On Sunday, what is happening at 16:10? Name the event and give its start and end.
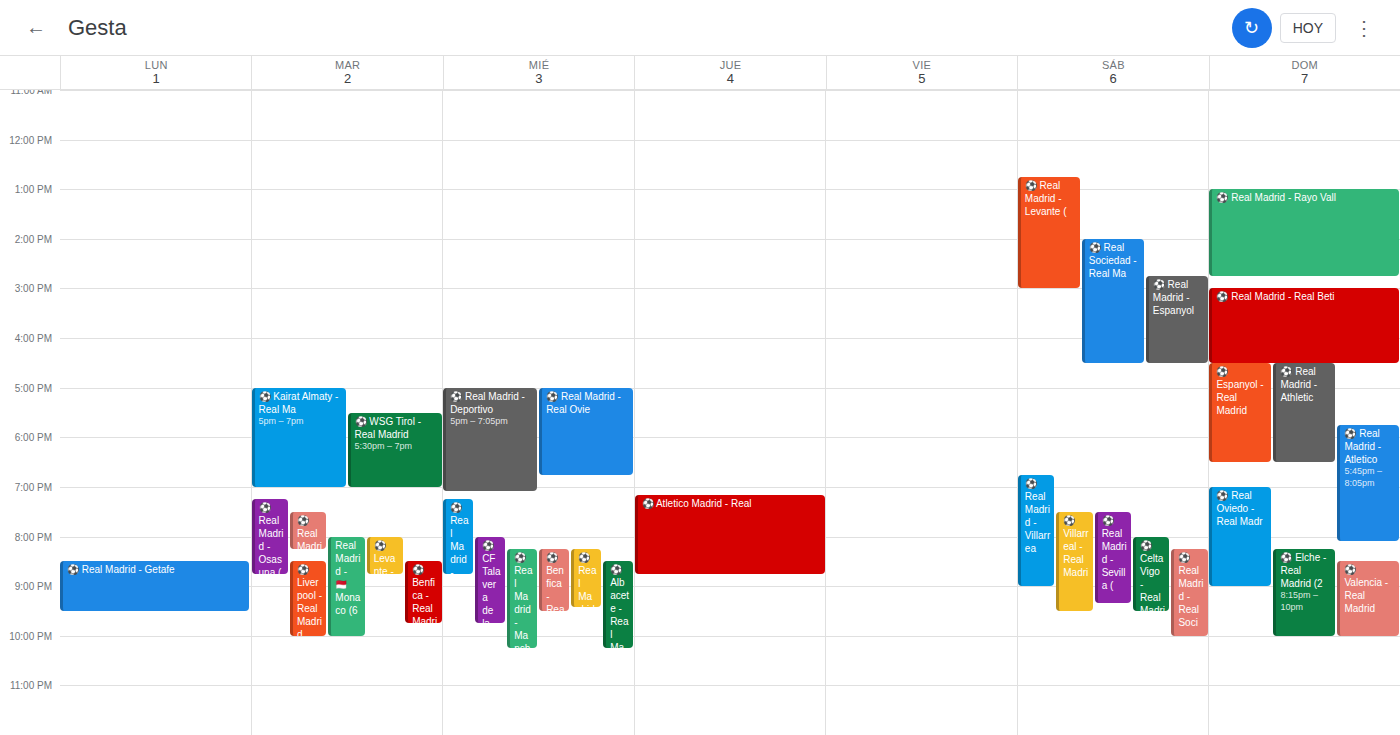
"⚽️ Real Madrid - Real Beti", 15:00 to 16:30